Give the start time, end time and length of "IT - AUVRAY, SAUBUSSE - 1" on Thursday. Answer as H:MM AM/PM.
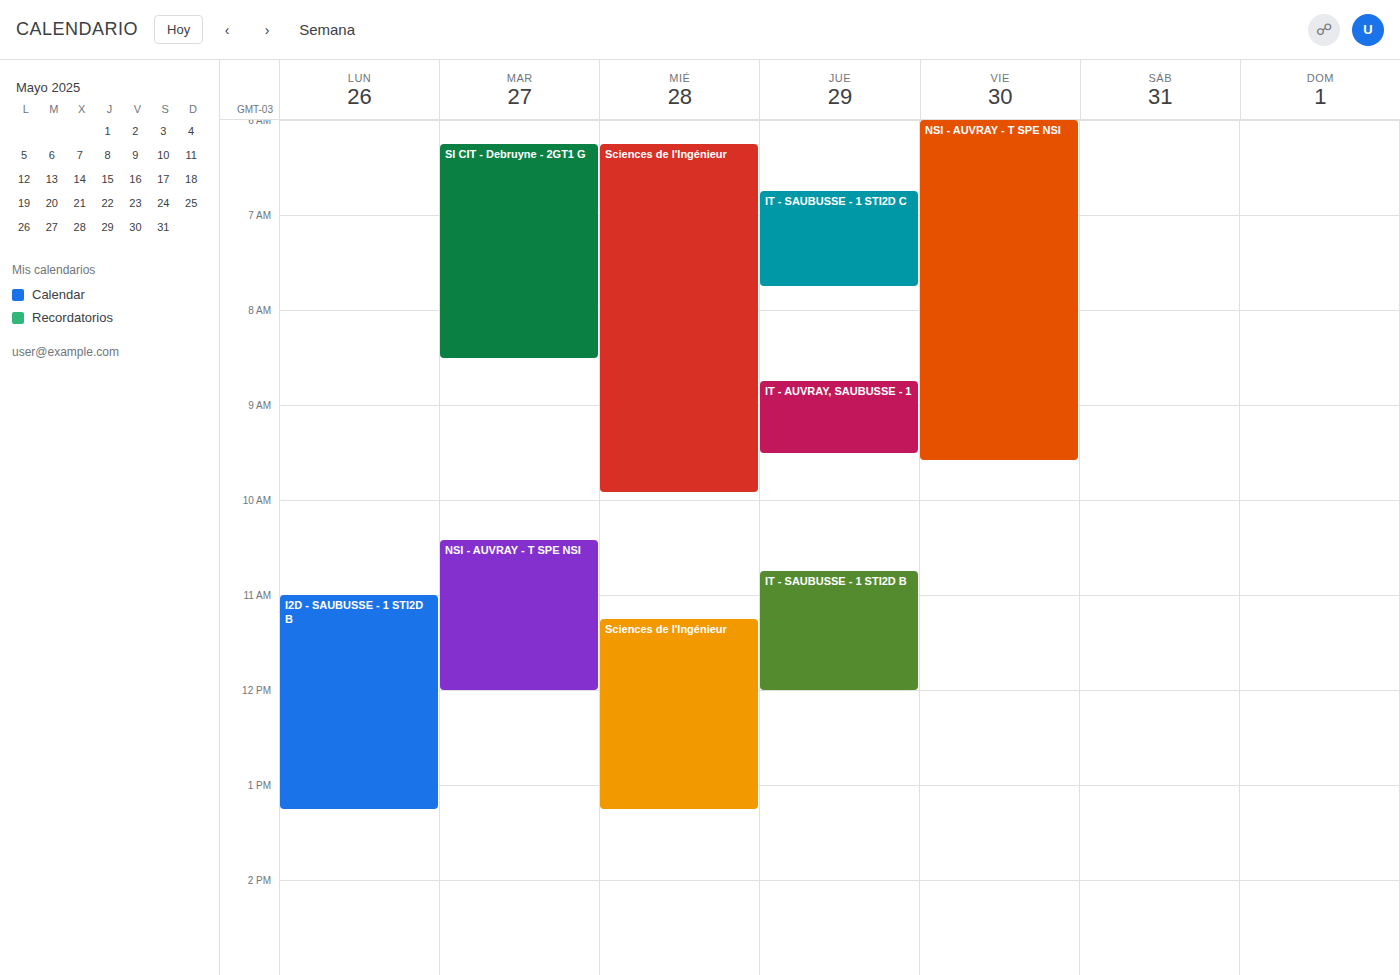
8:45 AM to 9:30 AM, 45 minutes